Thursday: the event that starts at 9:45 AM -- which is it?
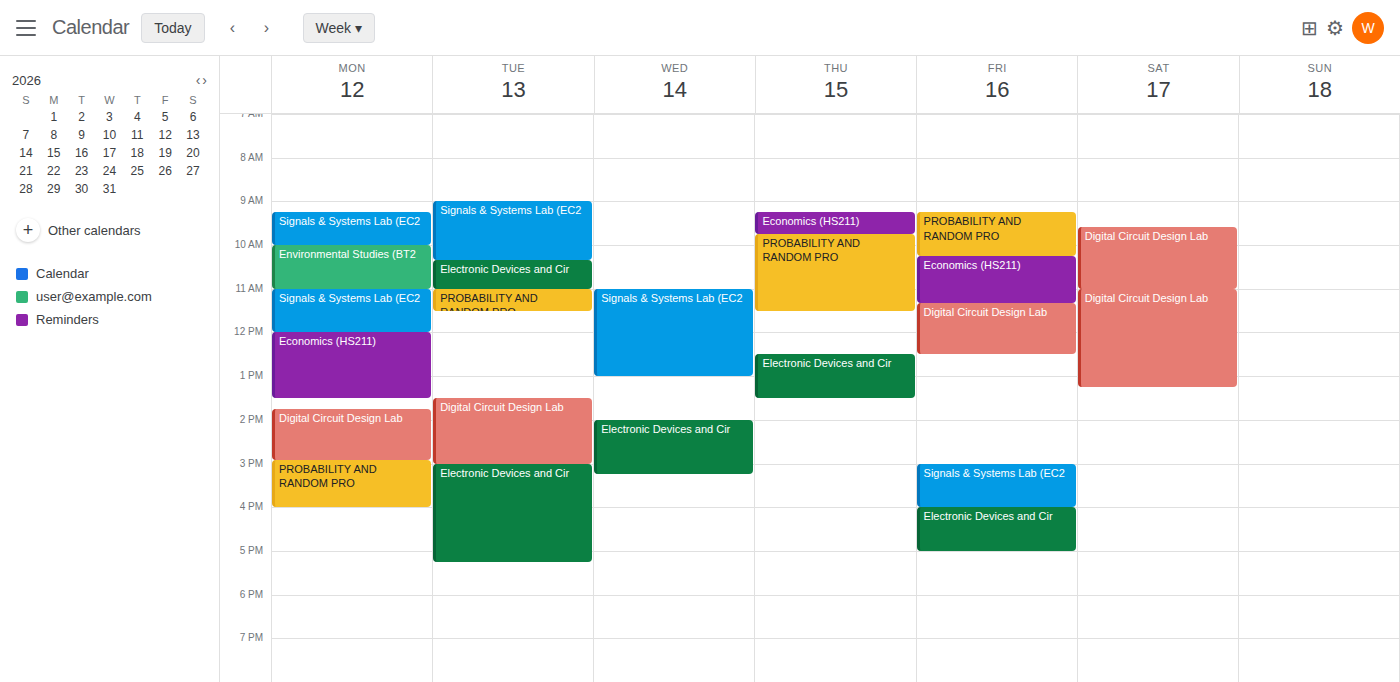
"PROBABILITY AND RANDOM PRO"